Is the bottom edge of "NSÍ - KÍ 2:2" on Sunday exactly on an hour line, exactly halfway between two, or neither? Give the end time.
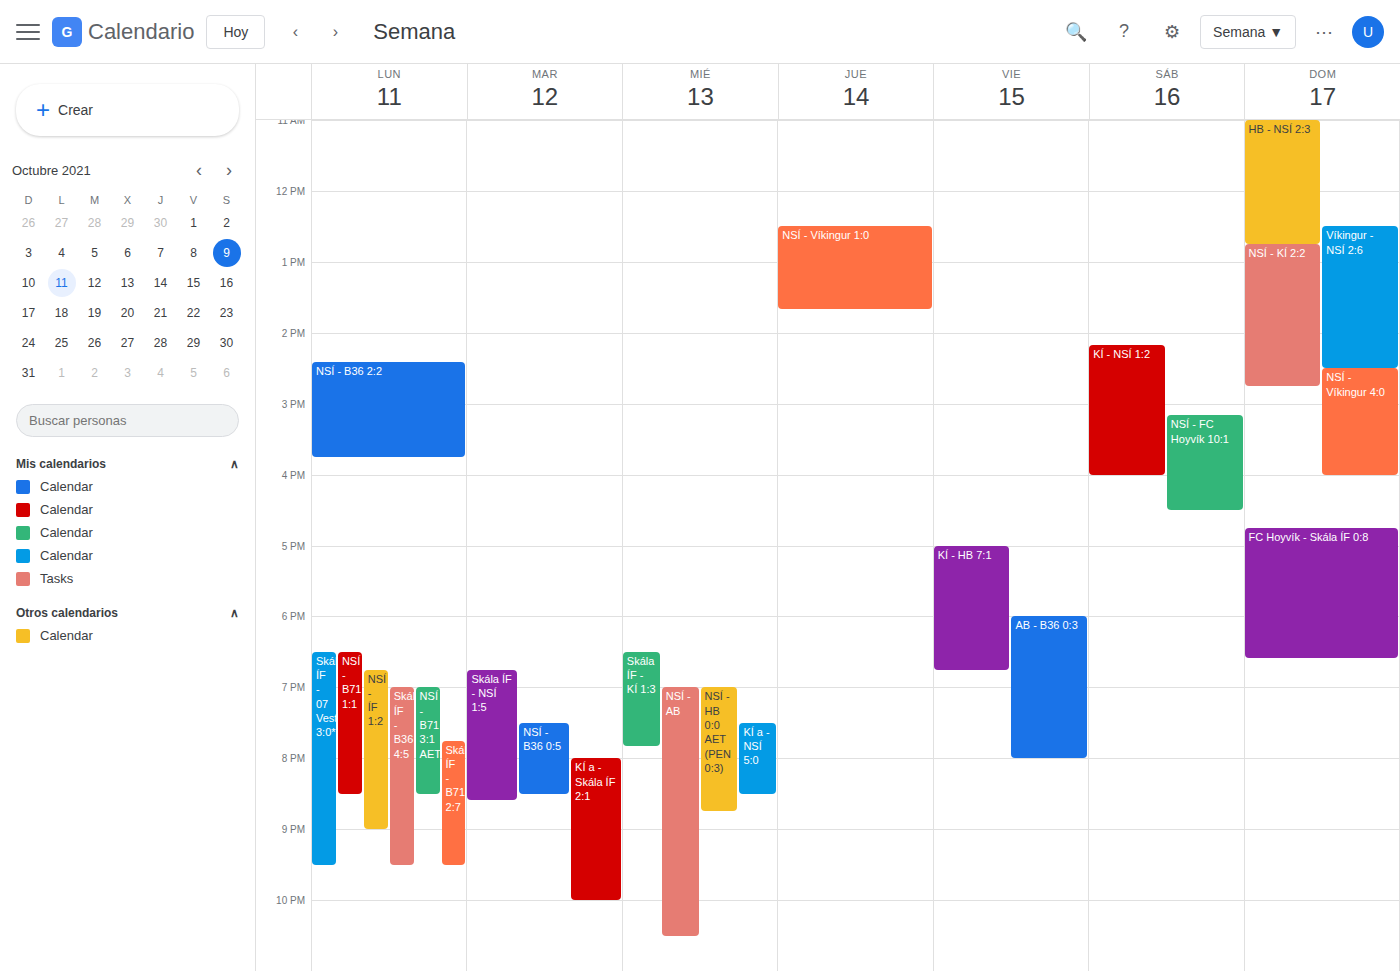
2:45 PM -- neither: three quarters of the way from the 2 PM line to the 3 PM line.